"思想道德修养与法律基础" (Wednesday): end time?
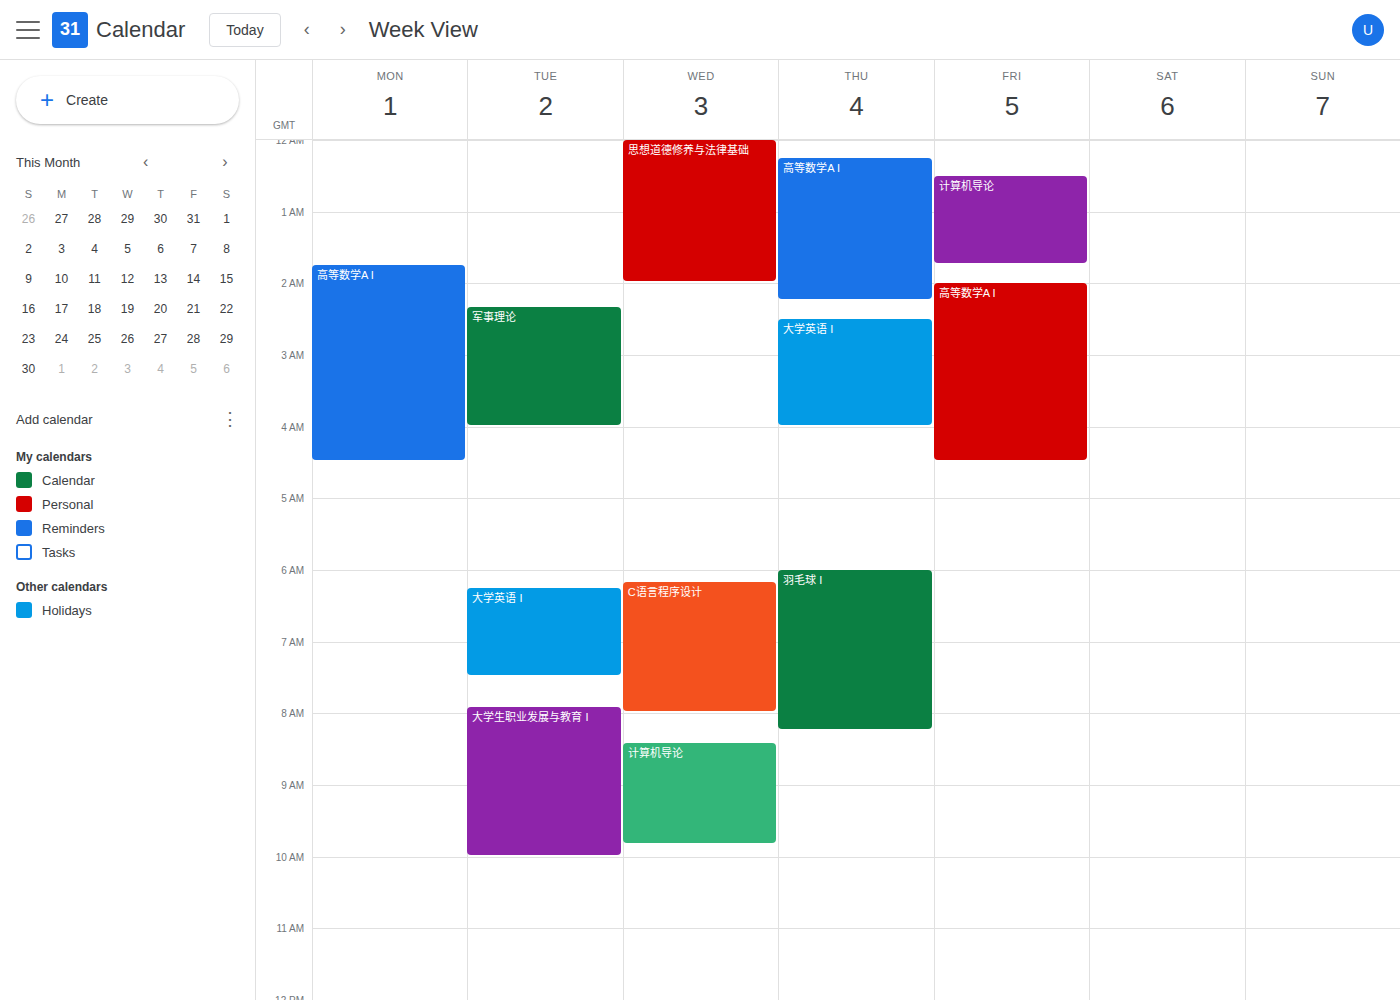
2:00 AM